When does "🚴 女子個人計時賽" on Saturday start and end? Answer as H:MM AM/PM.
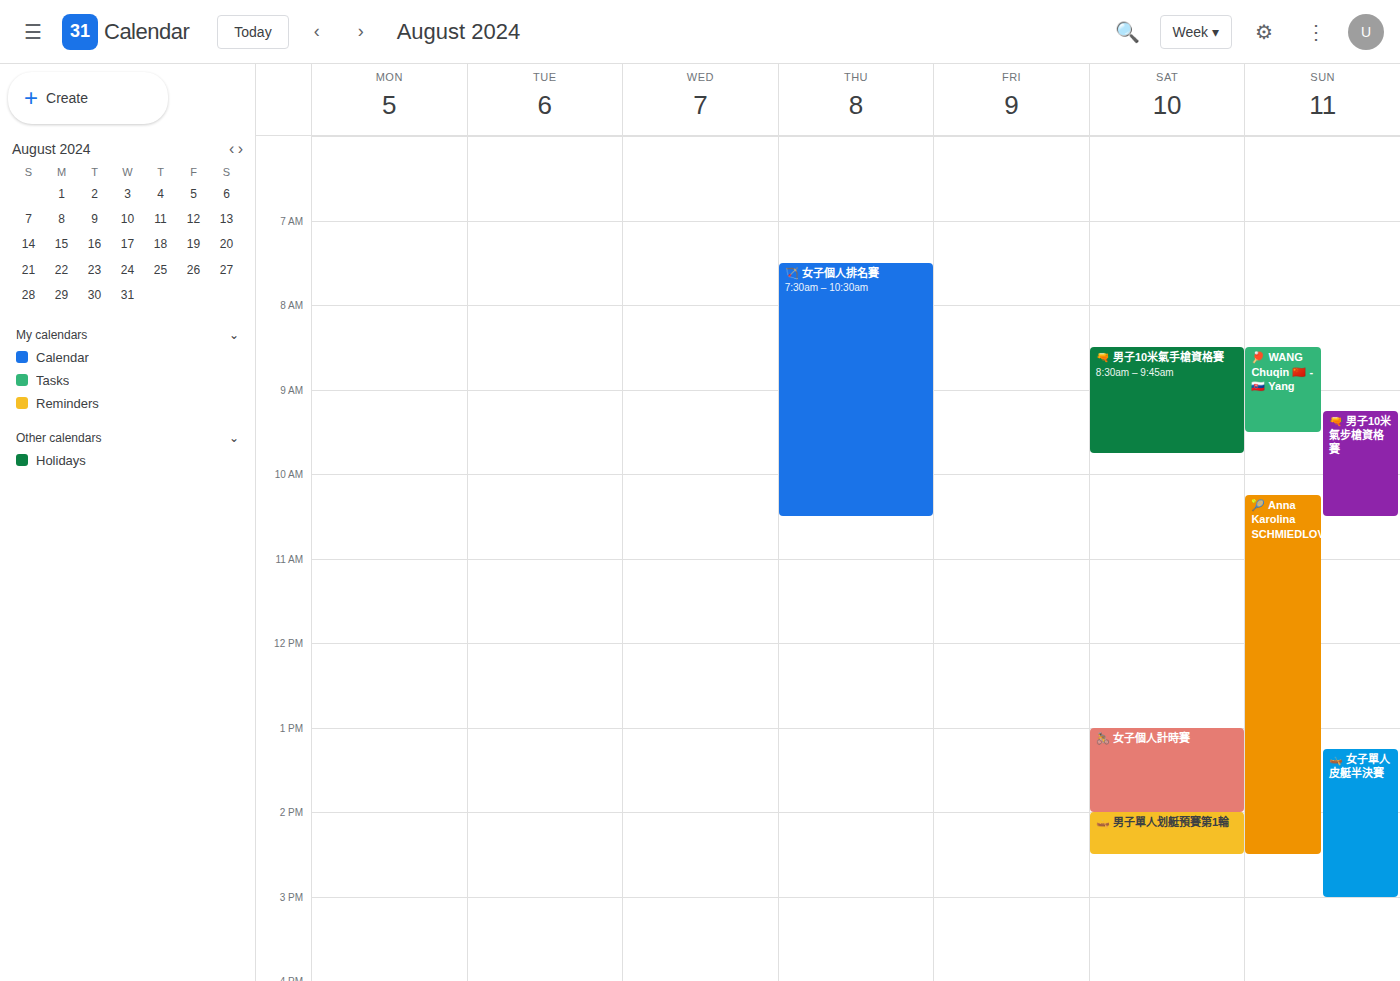
1:00 PM to 2:00 PM